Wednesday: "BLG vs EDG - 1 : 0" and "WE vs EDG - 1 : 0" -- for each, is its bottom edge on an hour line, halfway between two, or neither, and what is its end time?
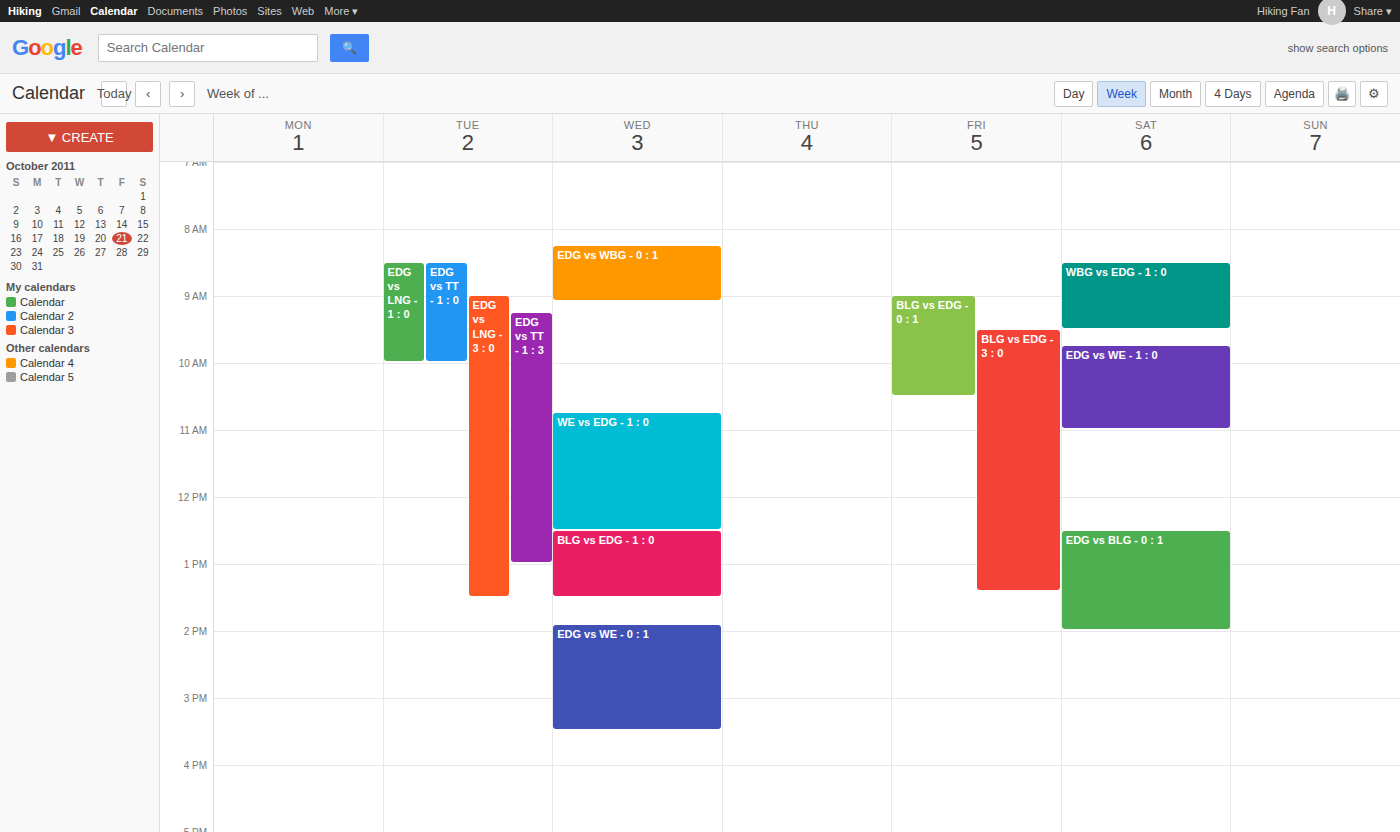
"BLG vs EDG - 1 : 0": 13:30, halfway between the 13:00 and 14:00 lines. "WE vs EDG - 1 : 0": 12:30, halfway between the 12:00 and 13:00 lines.